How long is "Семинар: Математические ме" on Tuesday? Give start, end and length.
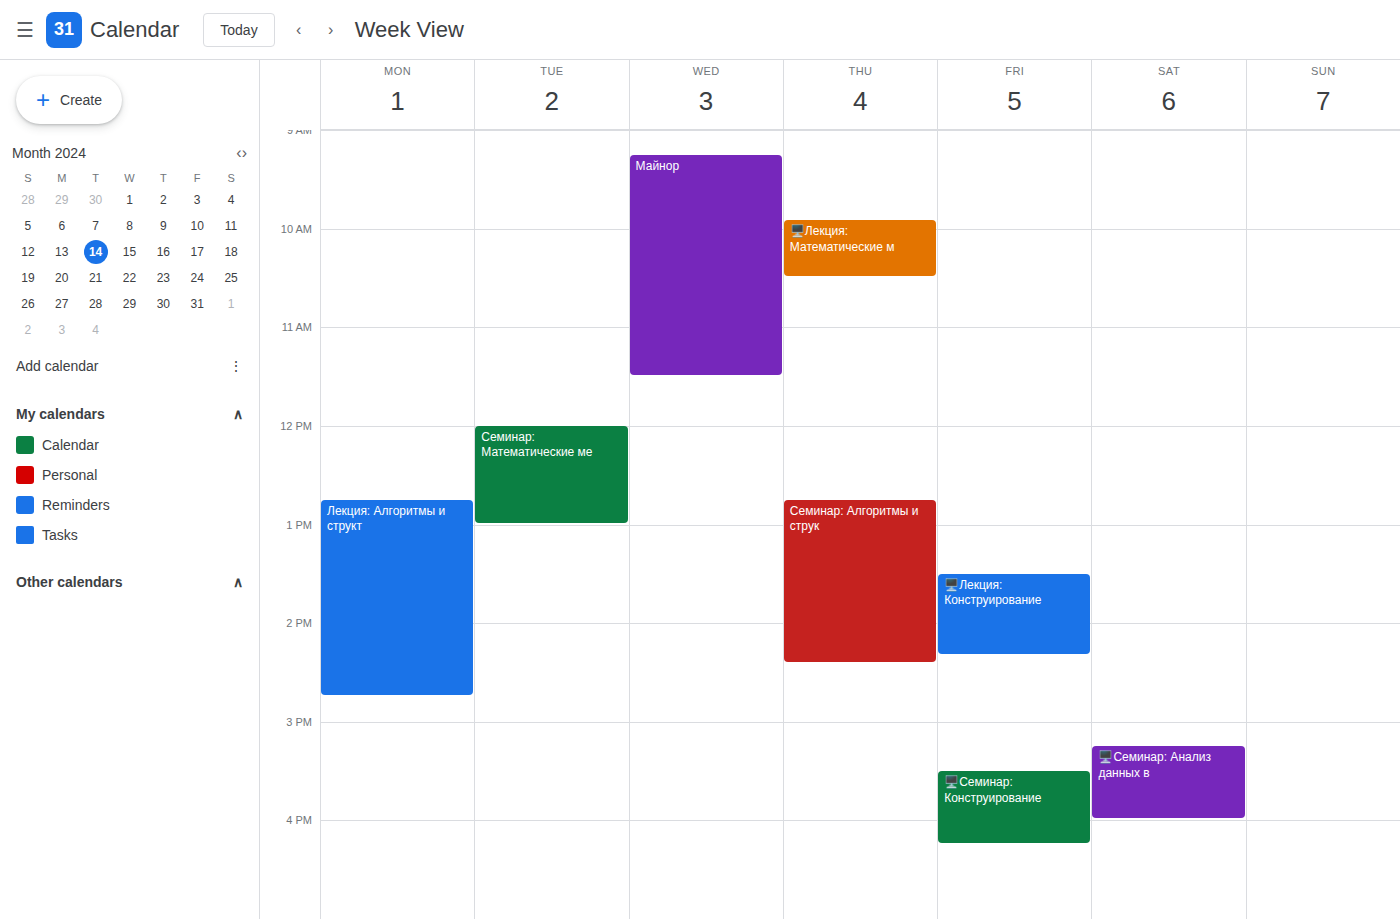
12:00 PM to 1:00 PM, 1 hour